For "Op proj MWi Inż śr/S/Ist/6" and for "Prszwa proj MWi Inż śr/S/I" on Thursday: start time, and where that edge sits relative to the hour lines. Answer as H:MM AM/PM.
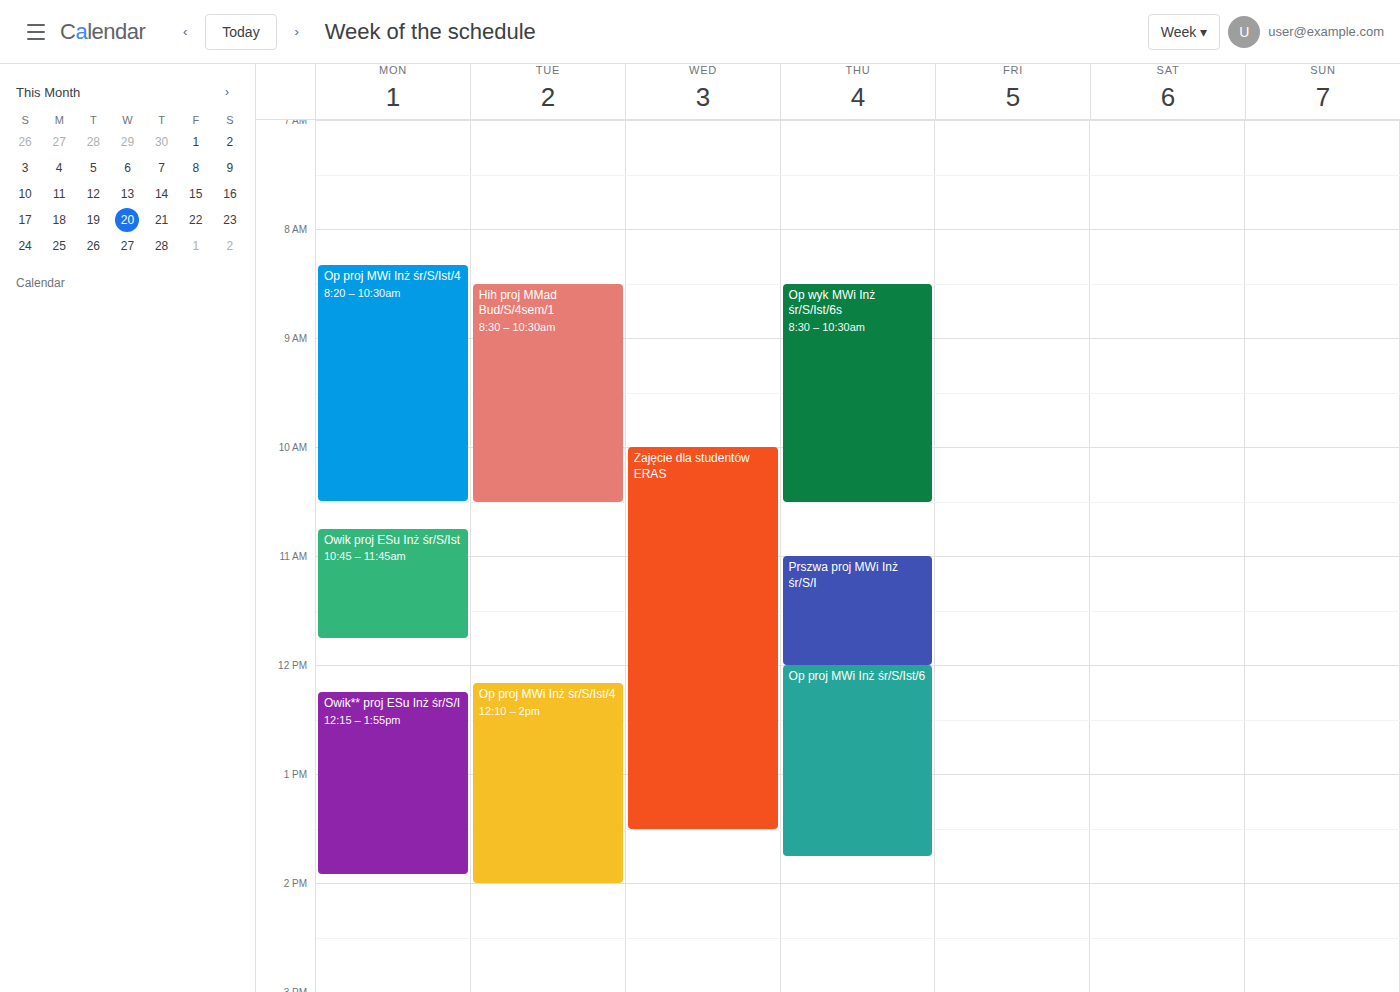
"Op proj MWi Inż śr/S/Ist/6": 12:00 PM, exactly on the 12 PM line. "Prszwa proj MWi Inż śr/S/I": 11:00 AM, exactly on the 11 AM line.